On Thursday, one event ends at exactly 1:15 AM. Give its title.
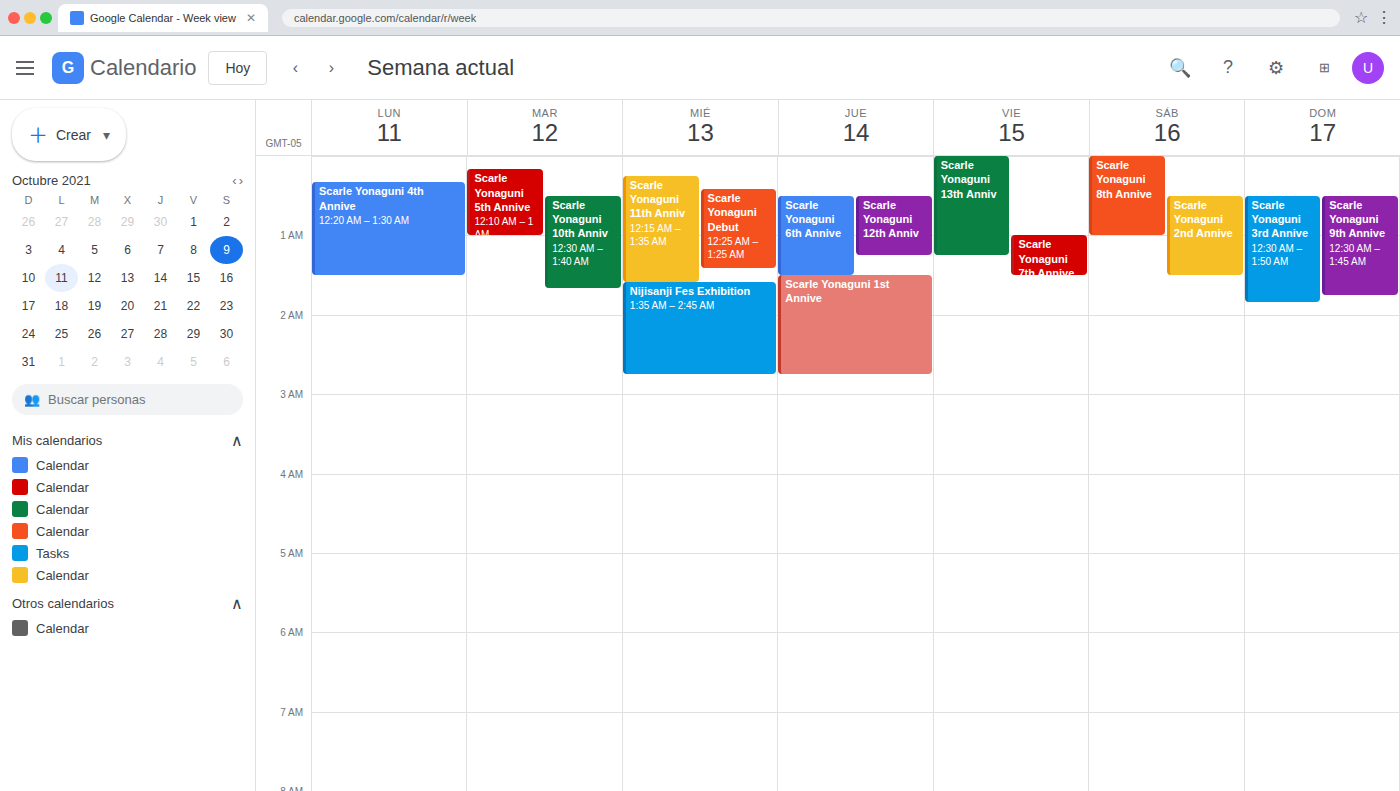
"Scarle Yonaguni 12th Anniv"